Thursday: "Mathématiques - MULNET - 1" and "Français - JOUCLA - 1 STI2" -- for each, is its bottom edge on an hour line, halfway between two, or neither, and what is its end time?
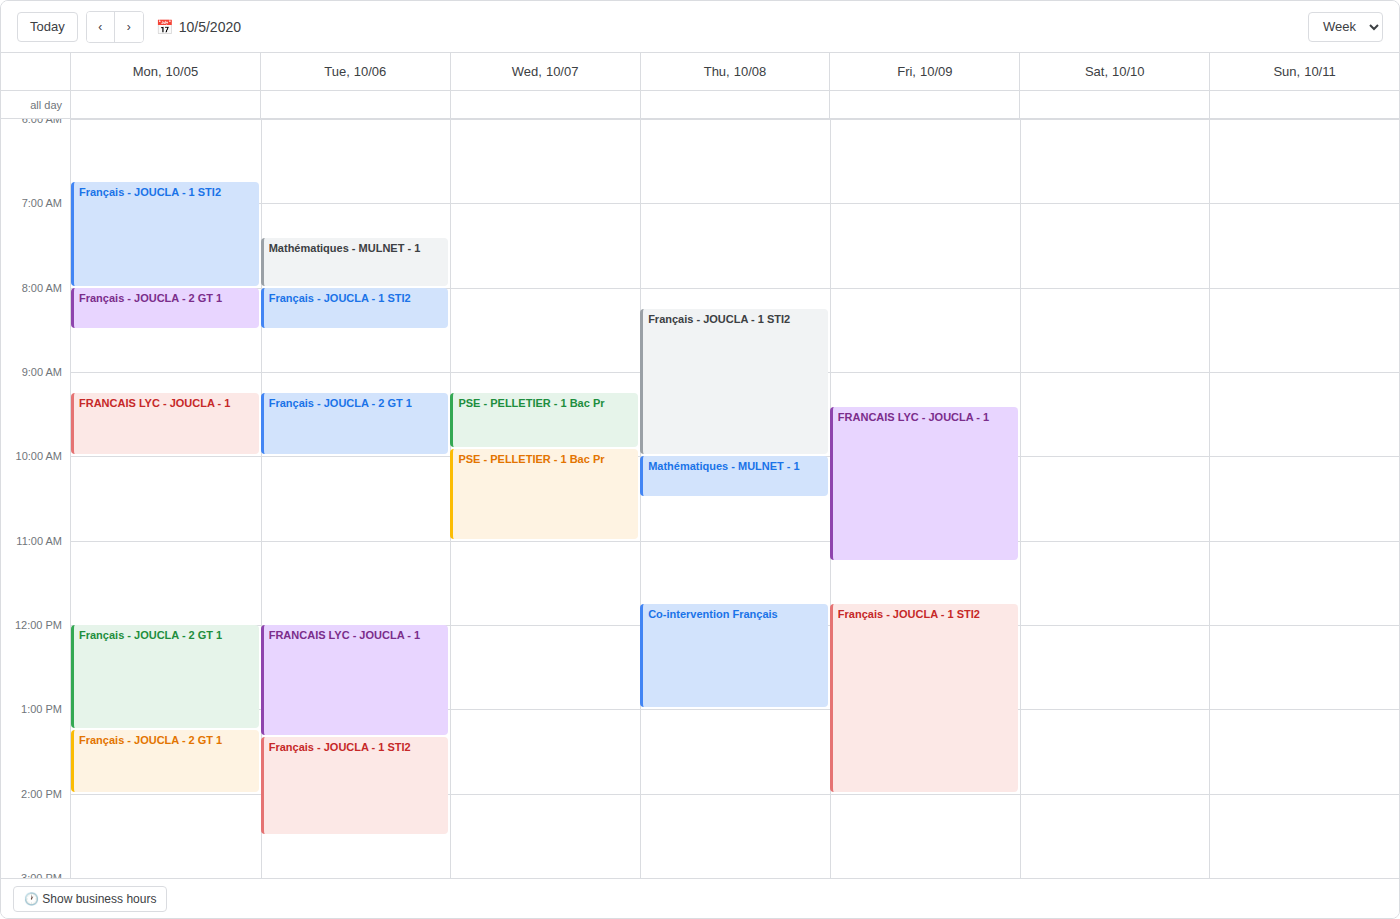
"Mathématiques - MULNET - 1": 10:30 AM, halfway between the 10 AM and 11 AM lines. "Français - JOUCLA - 1 STI2": 10:00 AM, exactly on the 10 AM line.